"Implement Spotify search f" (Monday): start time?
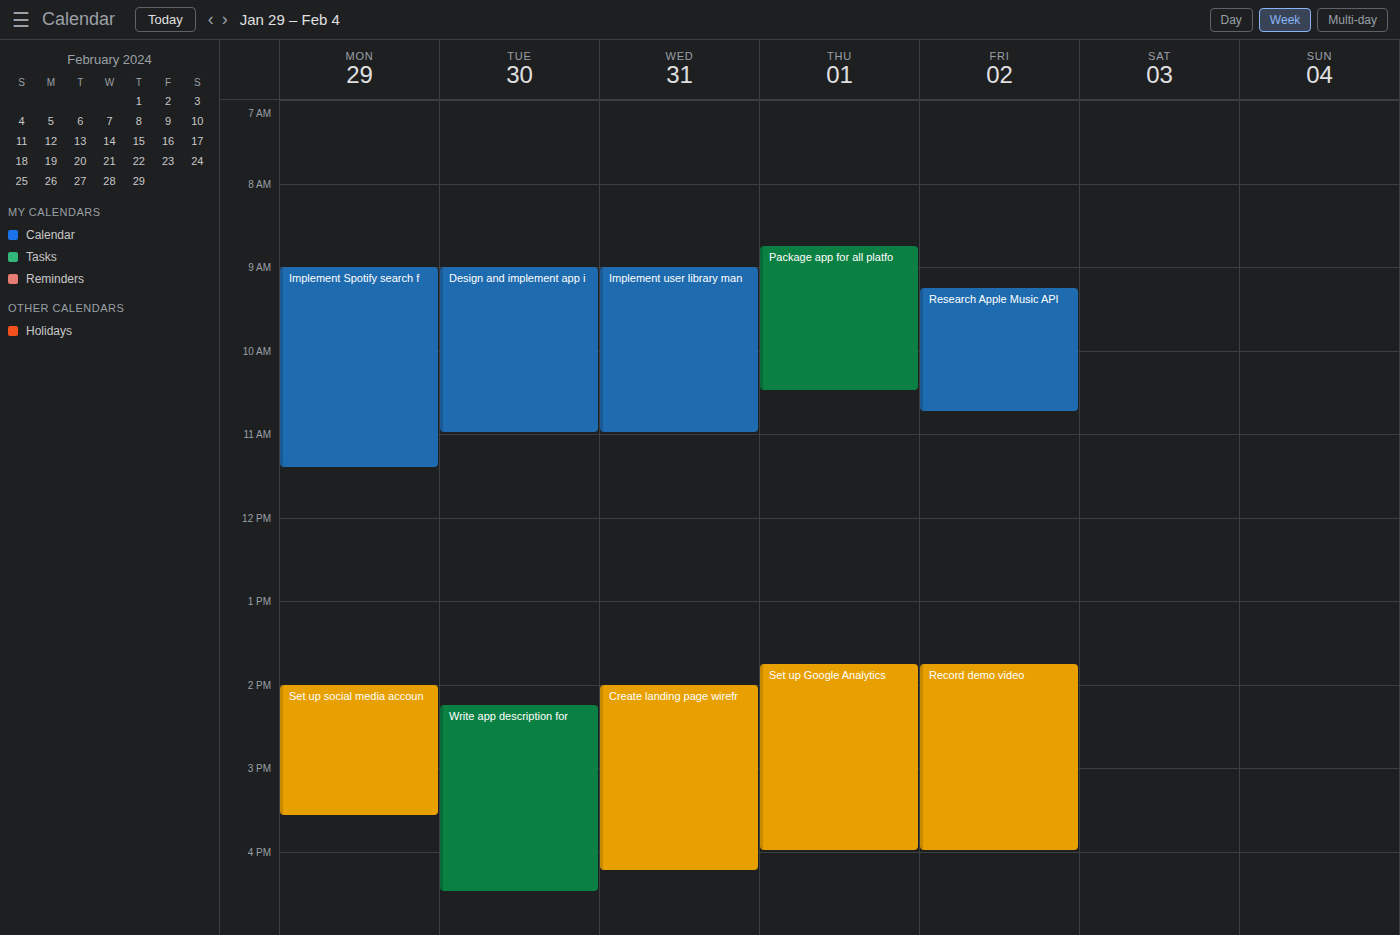
9:00 AM